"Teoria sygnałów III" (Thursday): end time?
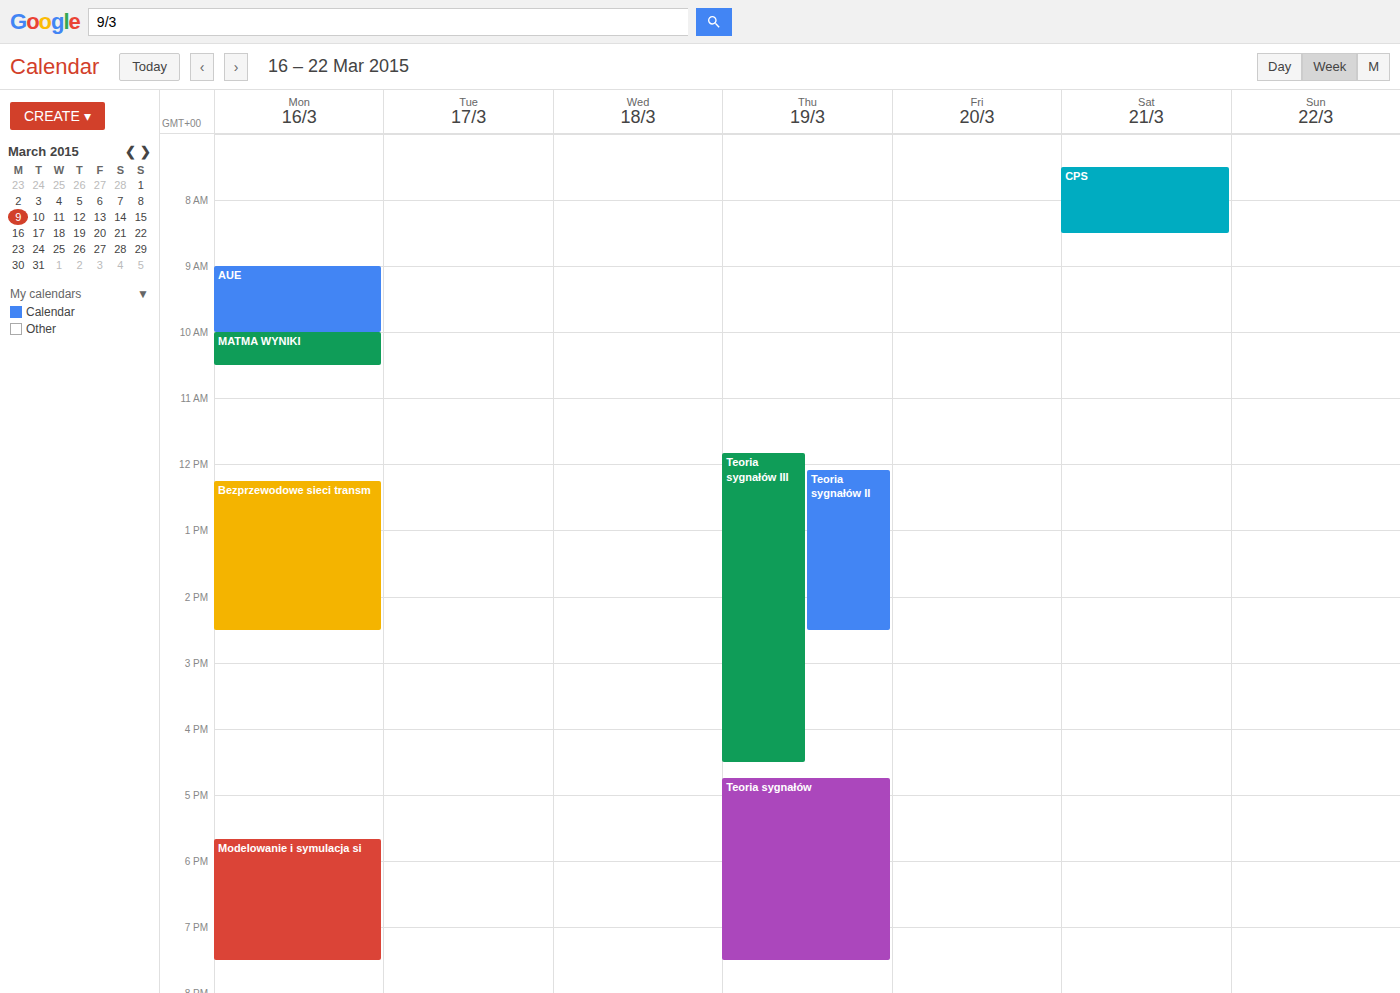
4:30 PM